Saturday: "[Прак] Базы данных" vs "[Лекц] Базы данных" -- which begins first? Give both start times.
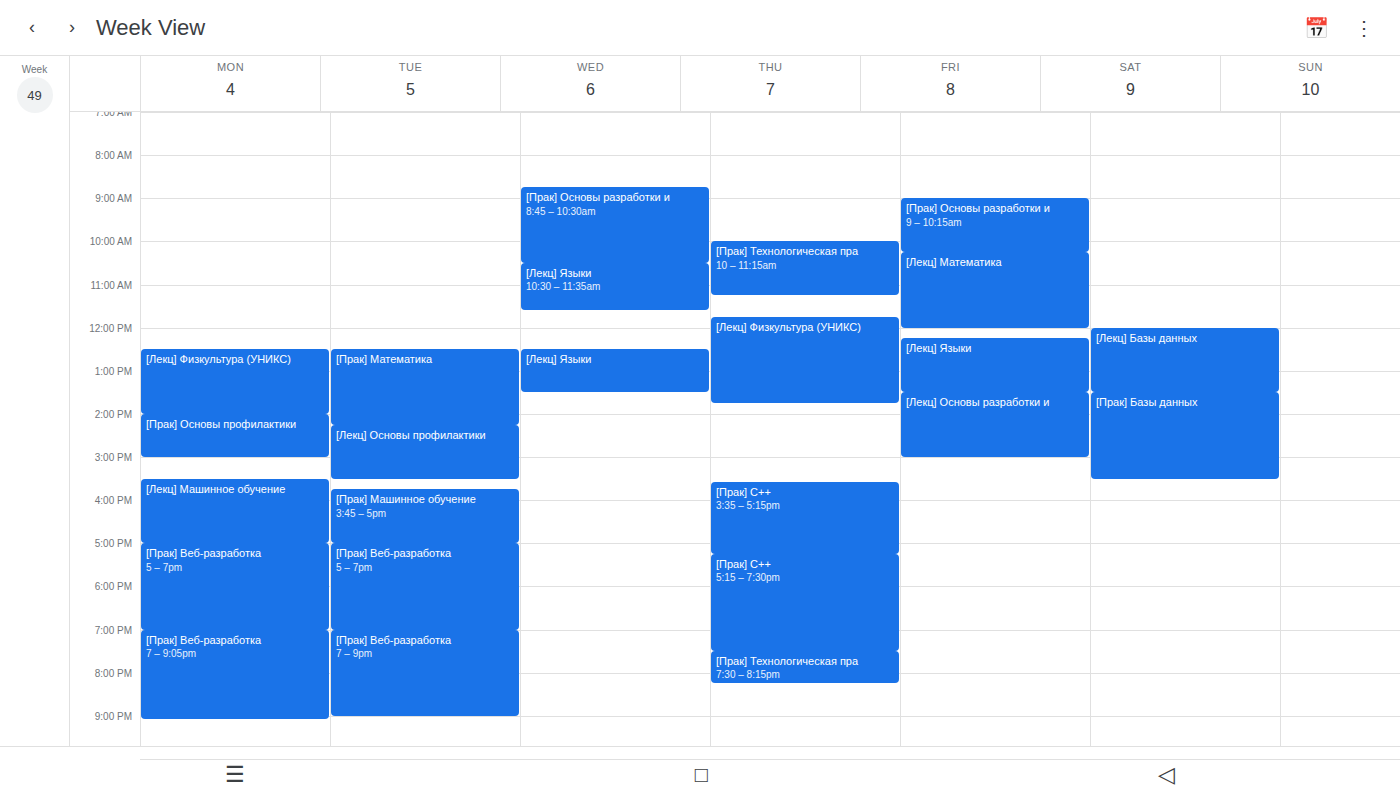
"[Лекц] Базы данных" 12:00 PM; "[Прак] Базы данных" 1:30 PM.